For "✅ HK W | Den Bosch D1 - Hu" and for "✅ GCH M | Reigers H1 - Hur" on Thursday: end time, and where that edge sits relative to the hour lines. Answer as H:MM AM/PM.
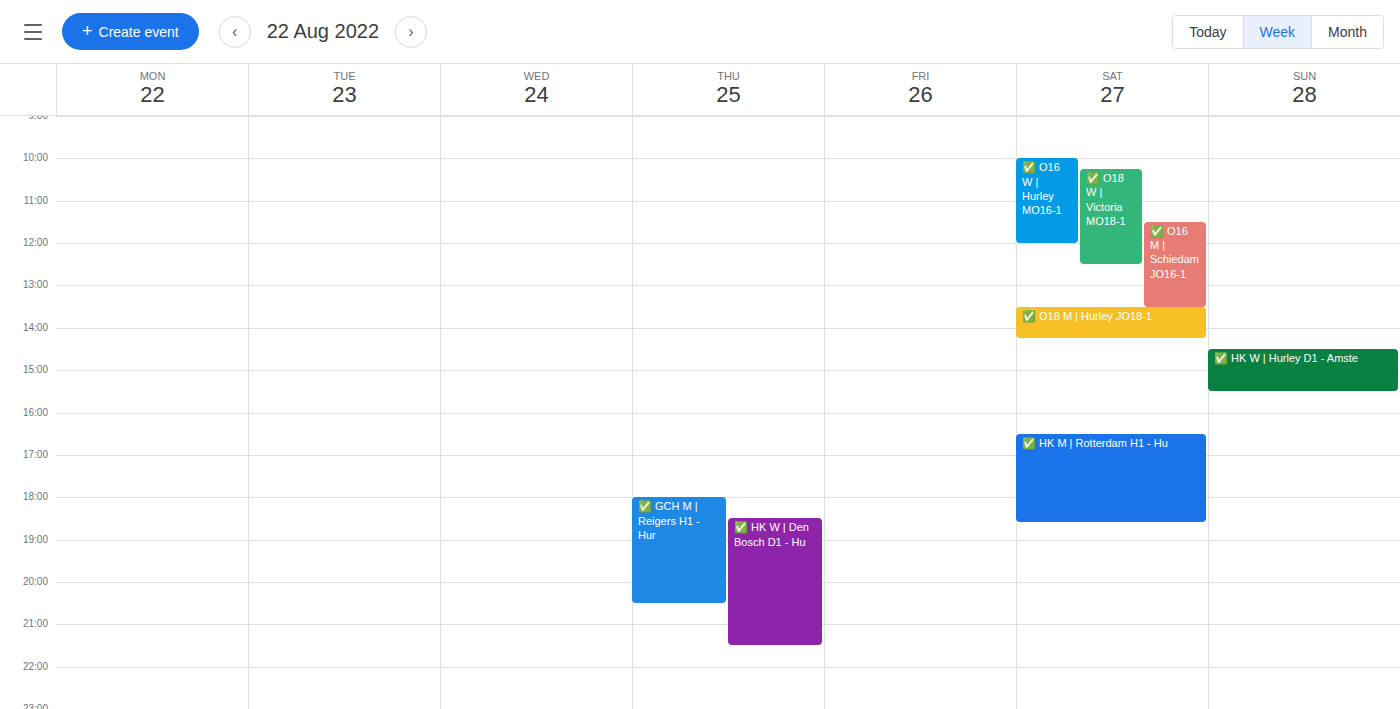
"✅ HK W | Den Bosch D1 - Hu": 9:30 PM, halfway between the 9 PM and 10 PM lines. "✅ GCH M | Reigers H1 - Hur": 8:30 PM, halfway between the 8 PM and 9 PM lines.